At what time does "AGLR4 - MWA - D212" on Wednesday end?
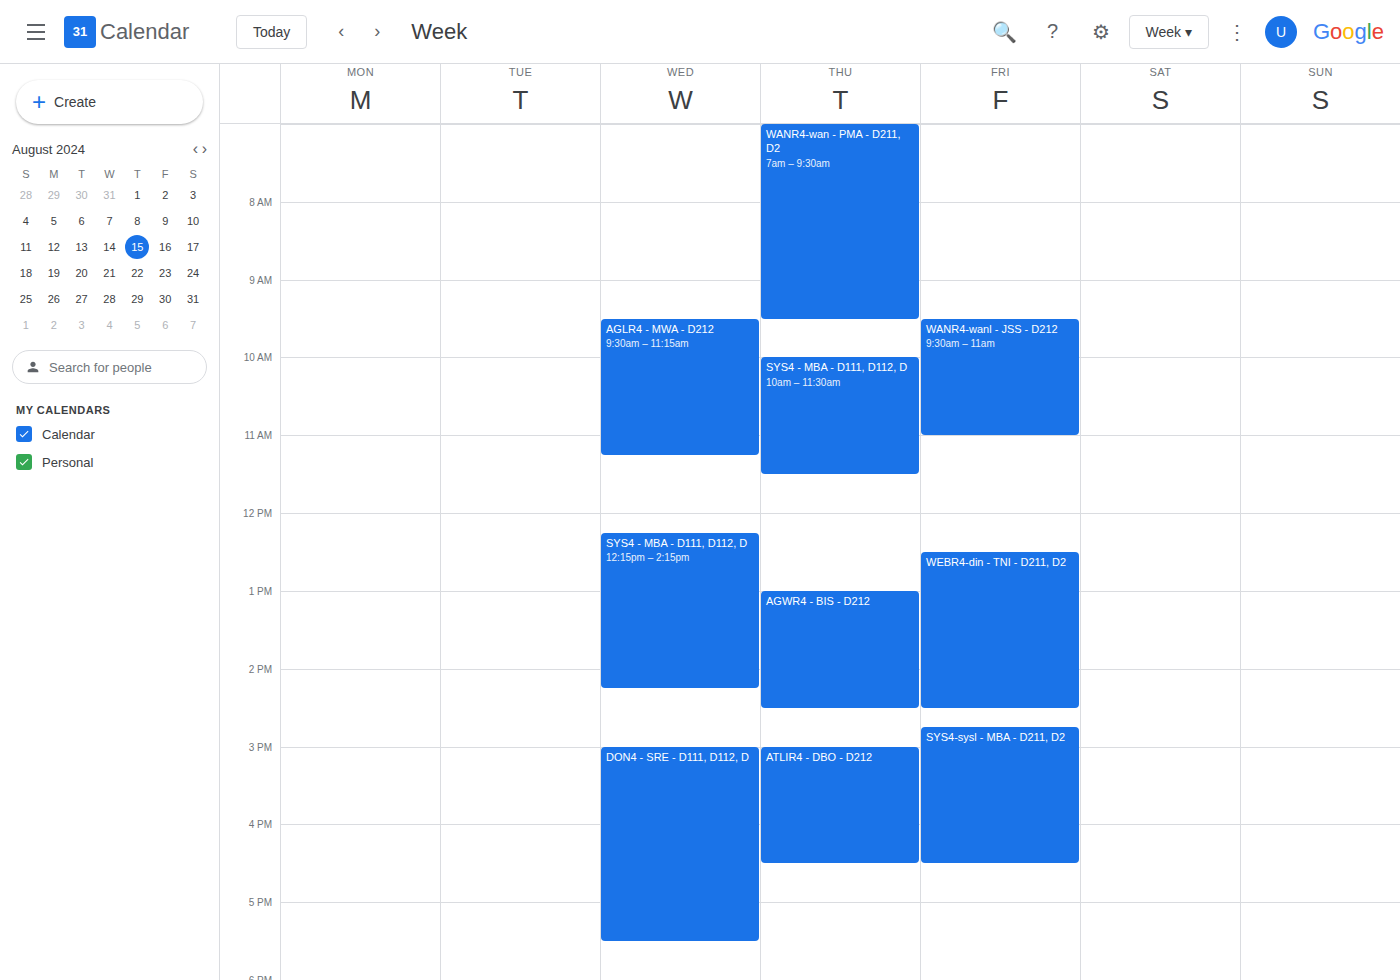
11:15 AM